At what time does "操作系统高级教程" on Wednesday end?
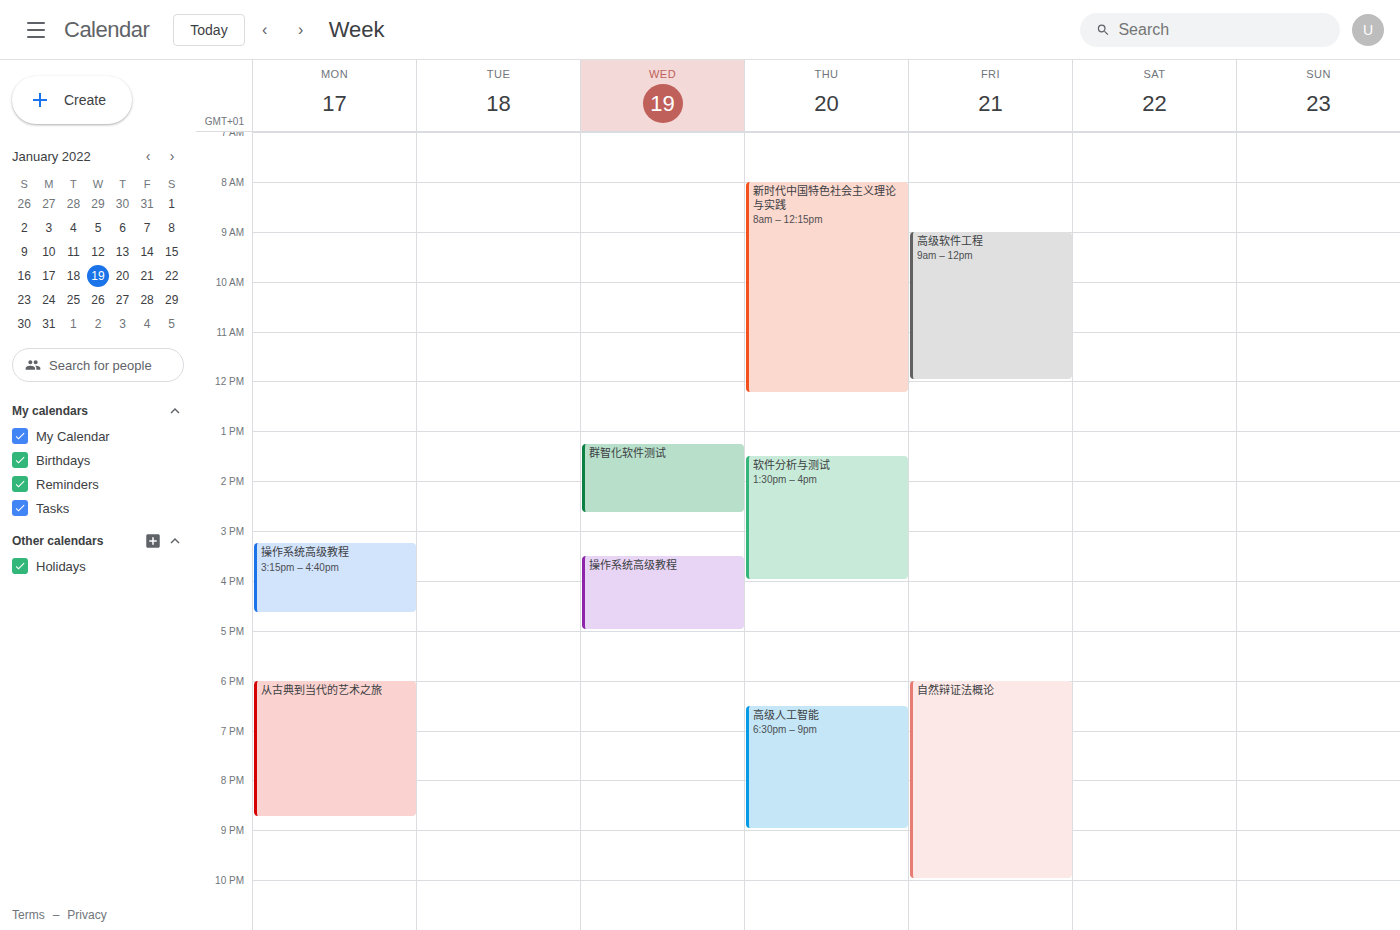
5:00 PM